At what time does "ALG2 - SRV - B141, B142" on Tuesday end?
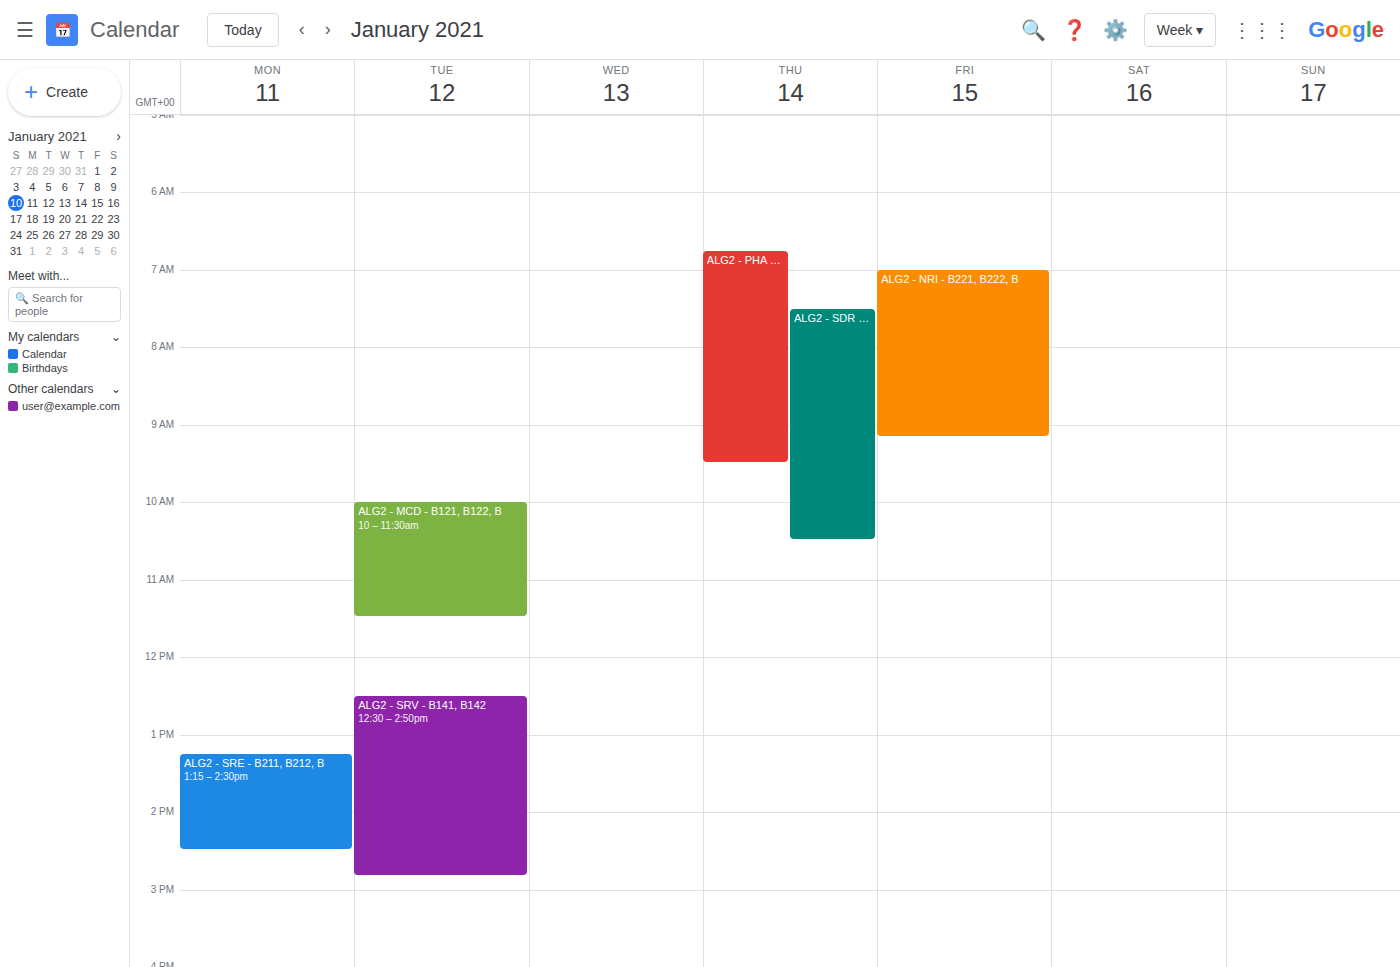
2:50 PM